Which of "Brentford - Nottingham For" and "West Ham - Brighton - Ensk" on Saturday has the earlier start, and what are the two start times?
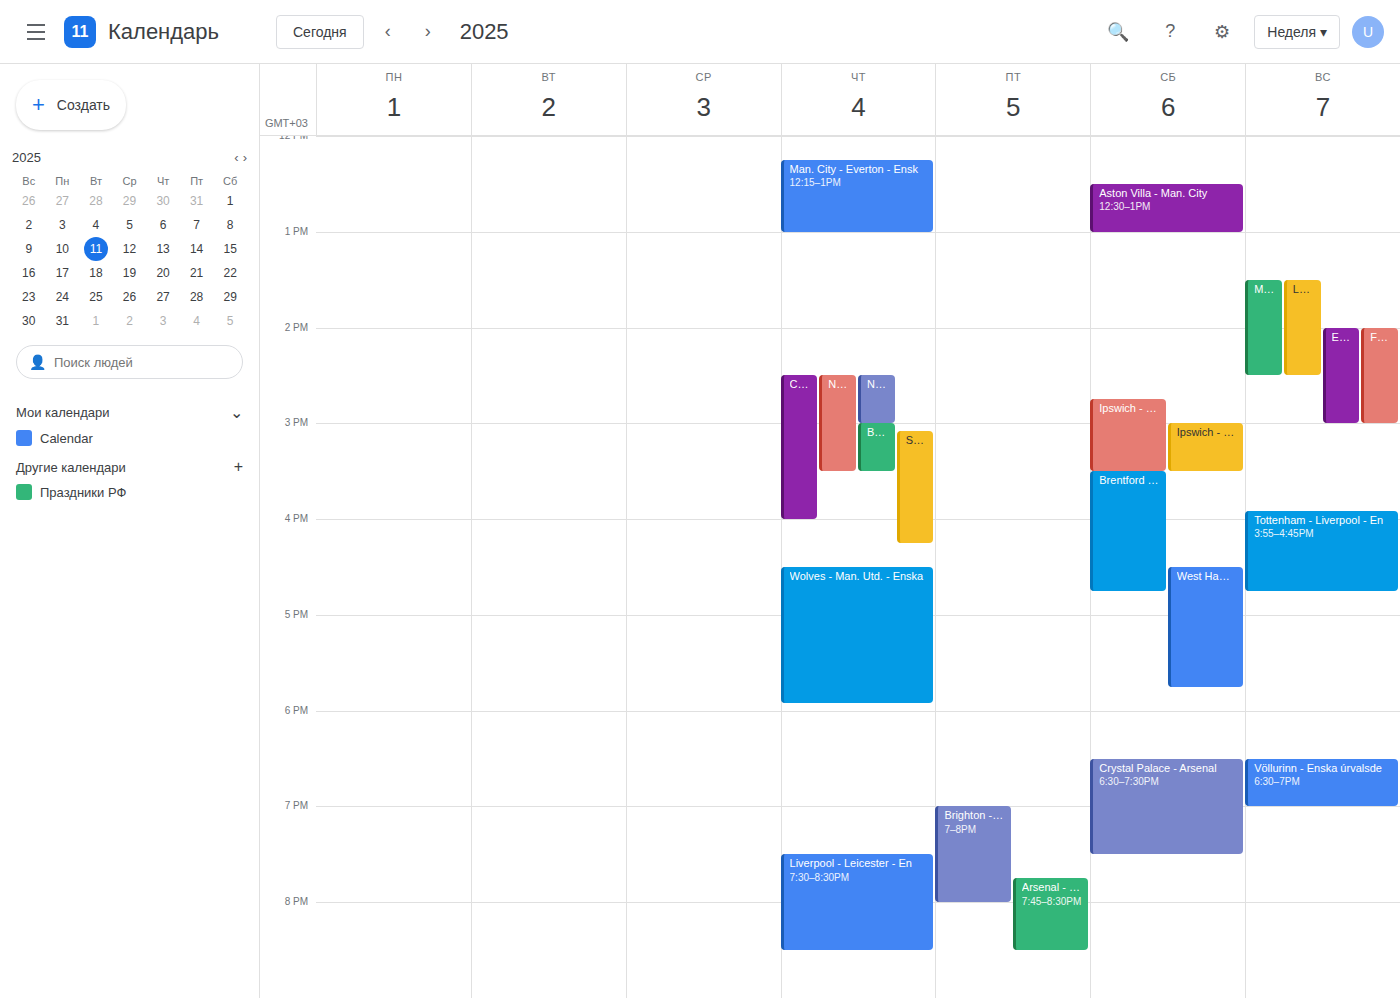
"Brentford - Nottingham For" 3:30 PM; "West Ham - Brighton - Ensk" 4:30 PM.